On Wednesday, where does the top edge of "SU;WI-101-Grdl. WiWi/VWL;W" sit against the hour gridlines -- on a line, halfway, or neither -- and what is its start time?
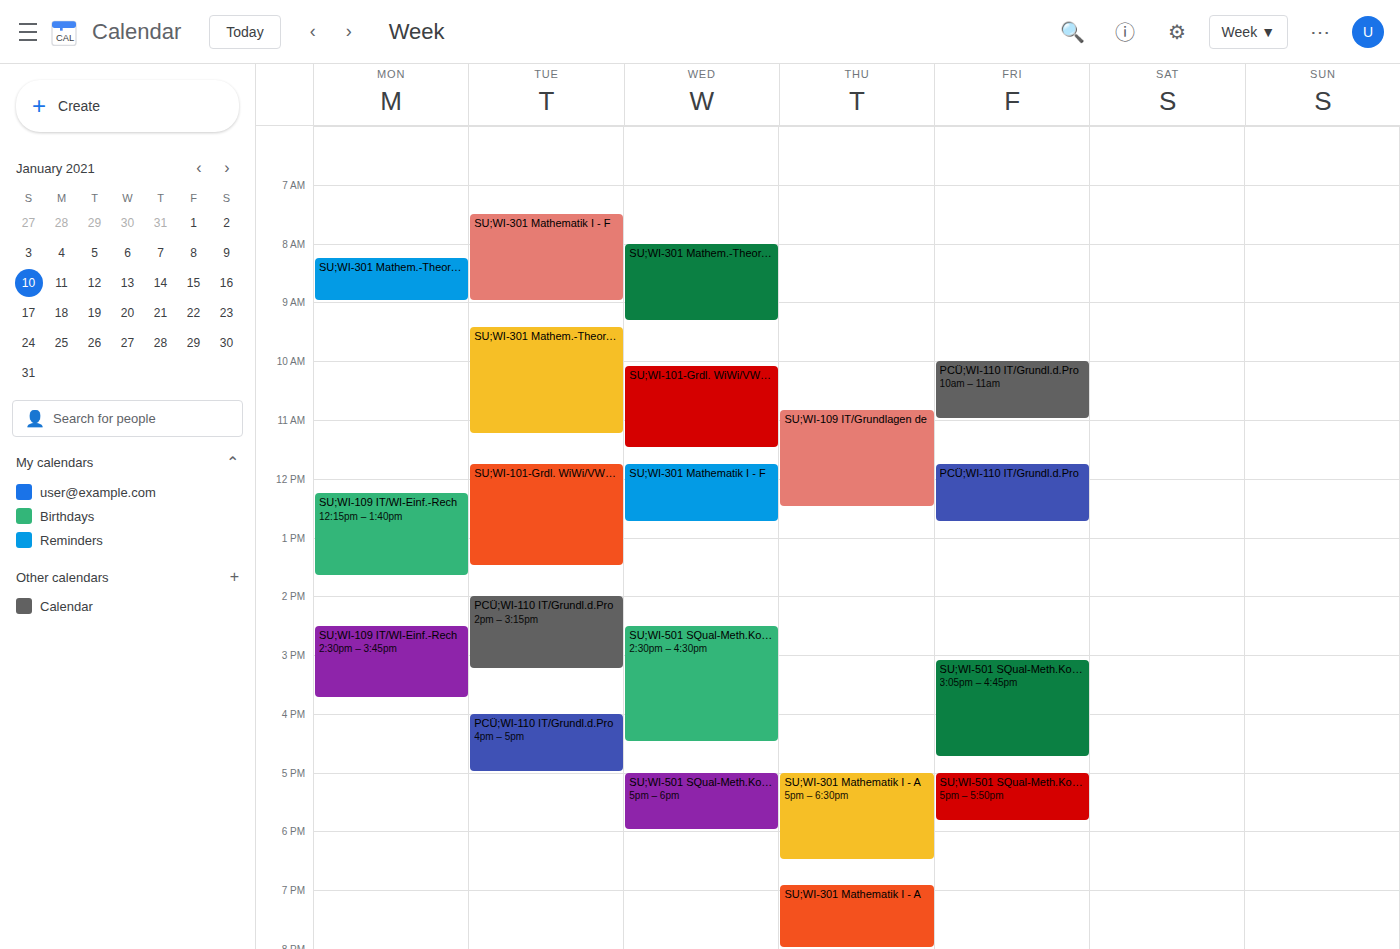
10:05 AM -- neither: 5 minutes below the 10 AM line and 55 minutes above the 11 AM line.